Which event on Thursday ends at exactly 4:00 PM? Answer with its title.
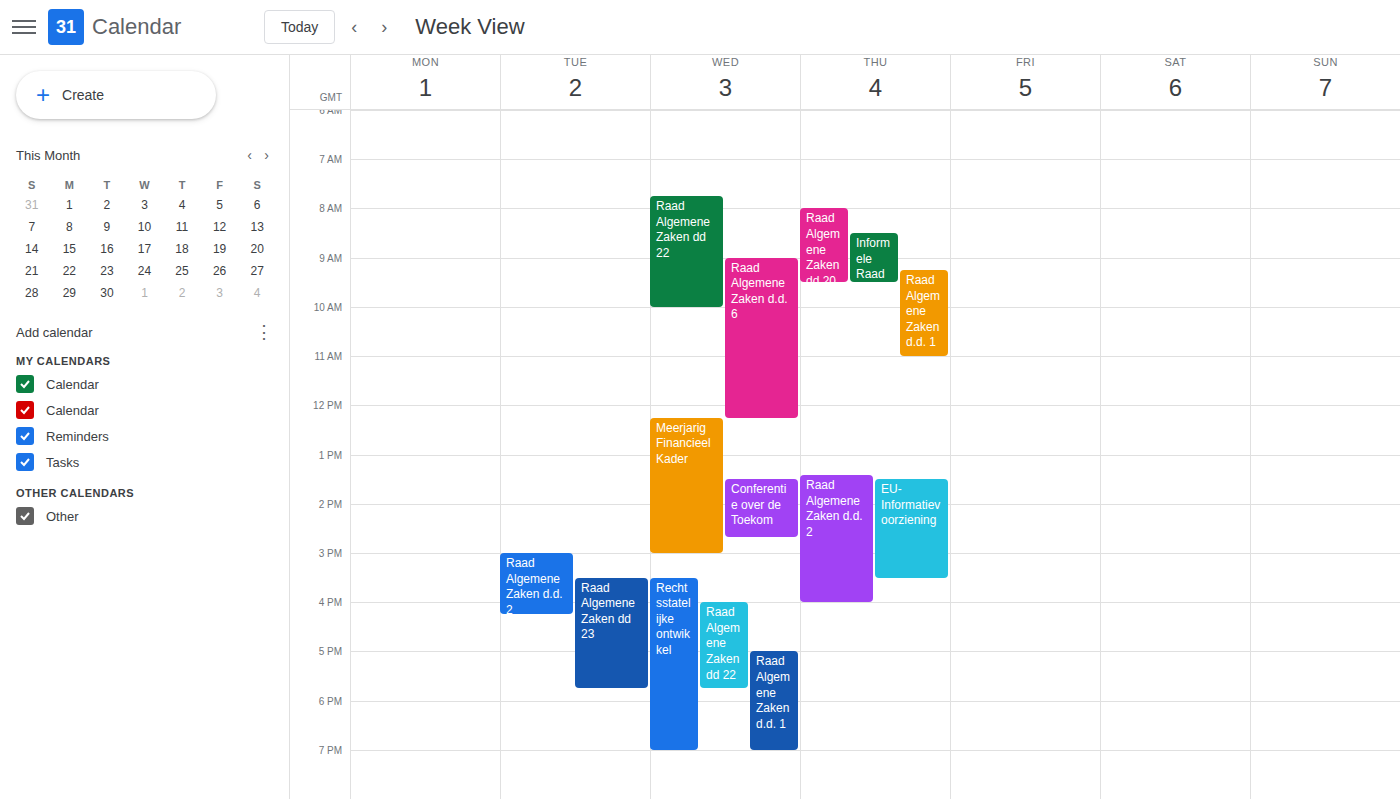
"Raad Algemene Zaken d.d. 2"